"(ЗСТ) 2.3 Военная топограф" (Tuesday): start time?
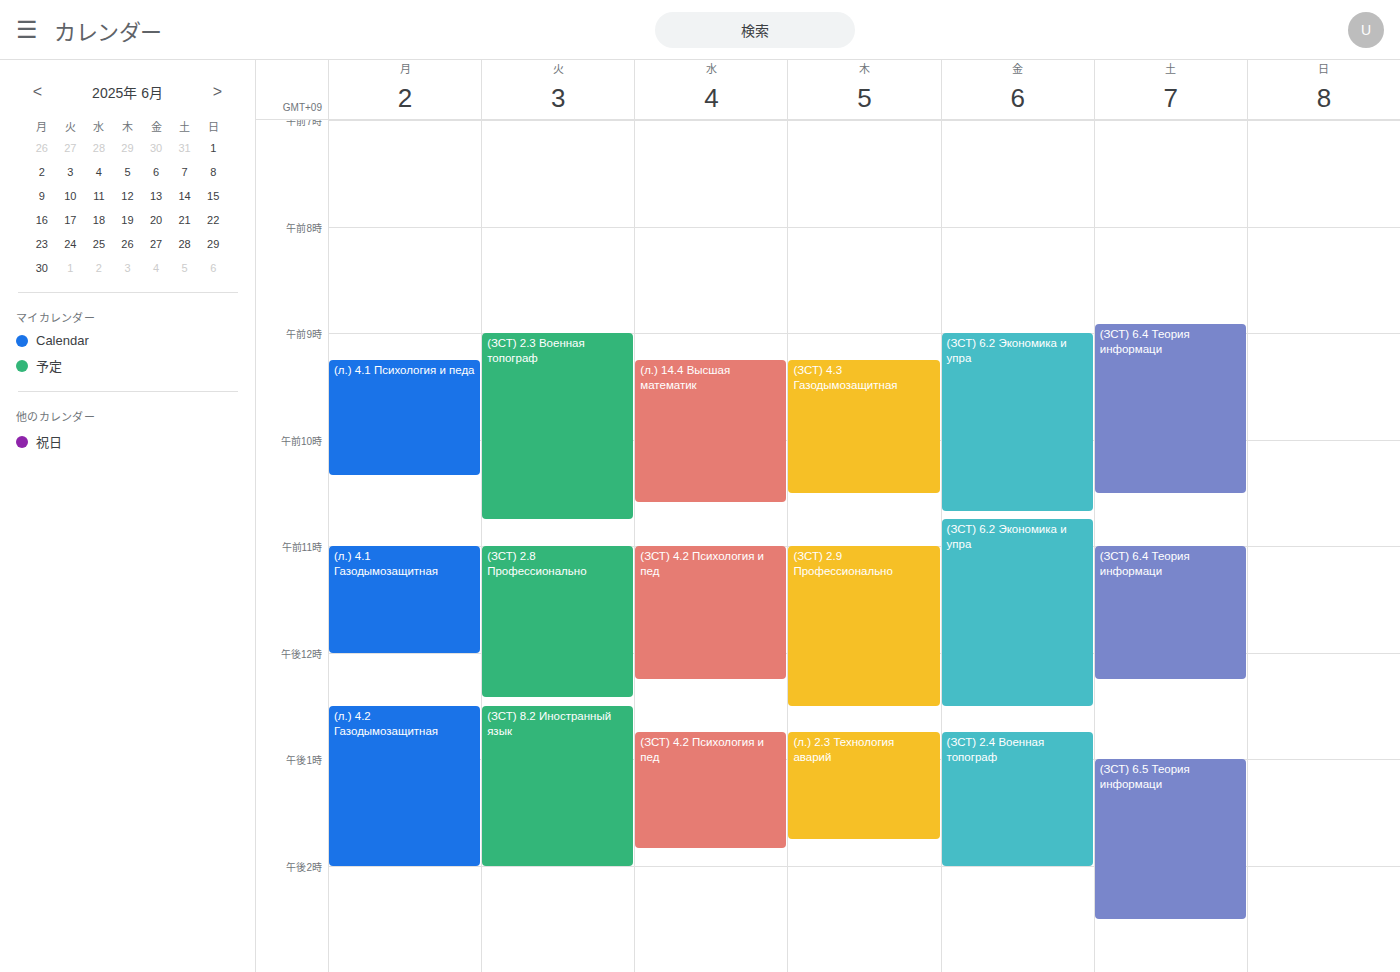
09:00